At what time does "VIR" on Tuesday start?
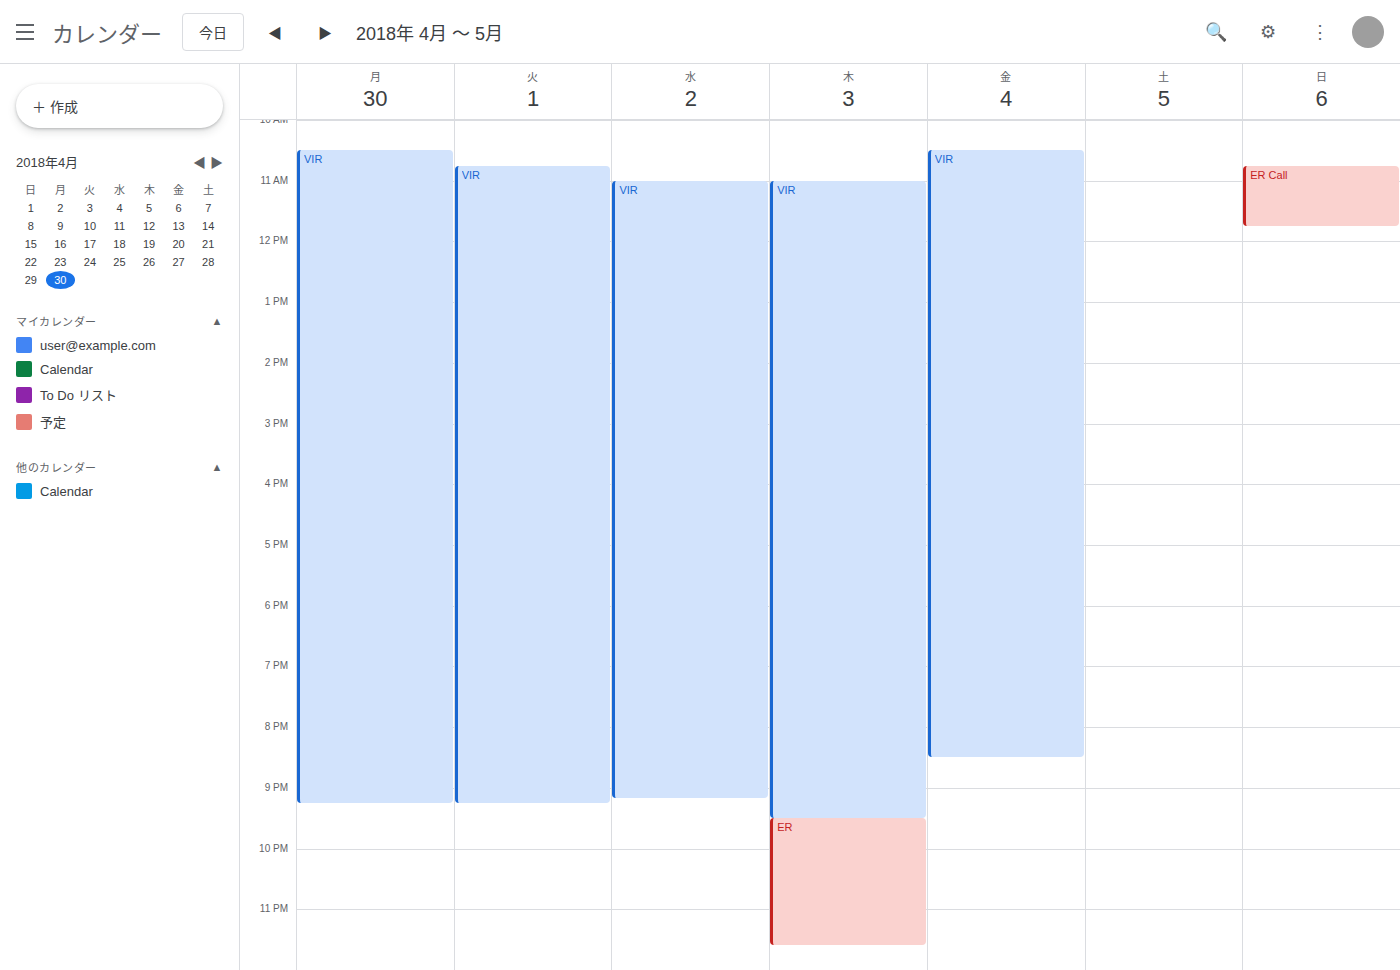
10:45 AM